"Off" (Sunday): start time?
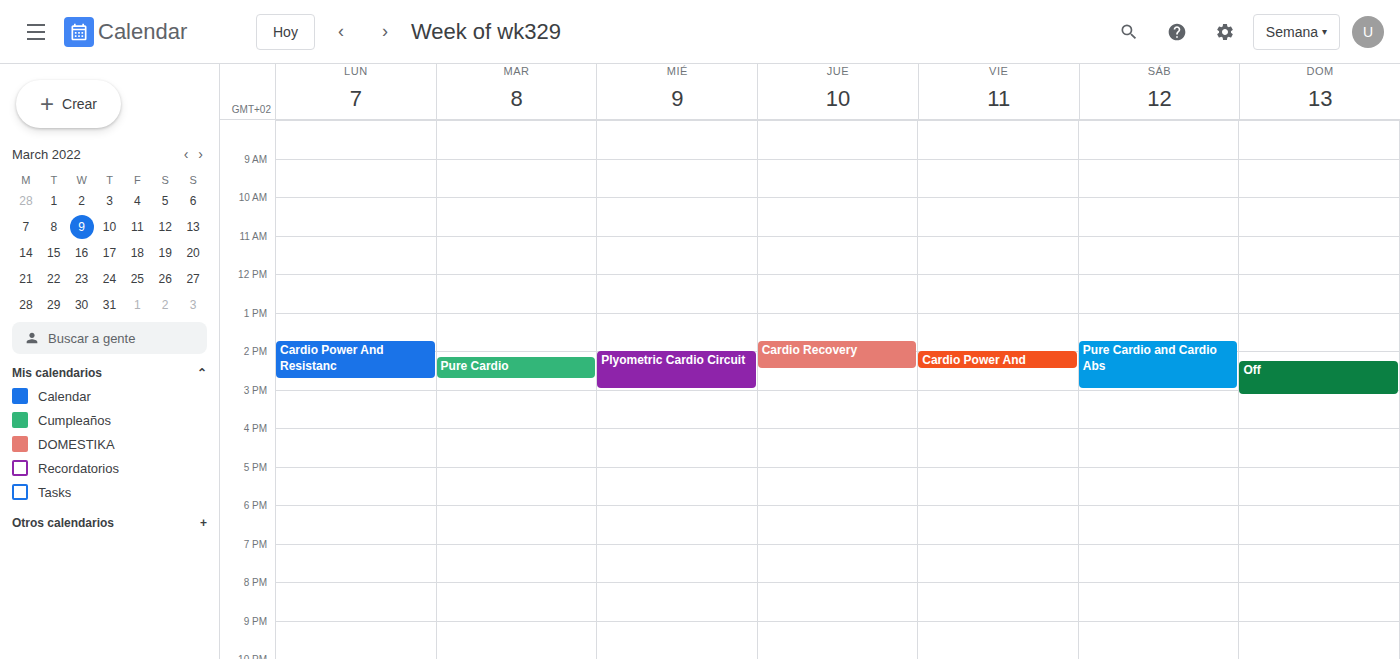
14:15